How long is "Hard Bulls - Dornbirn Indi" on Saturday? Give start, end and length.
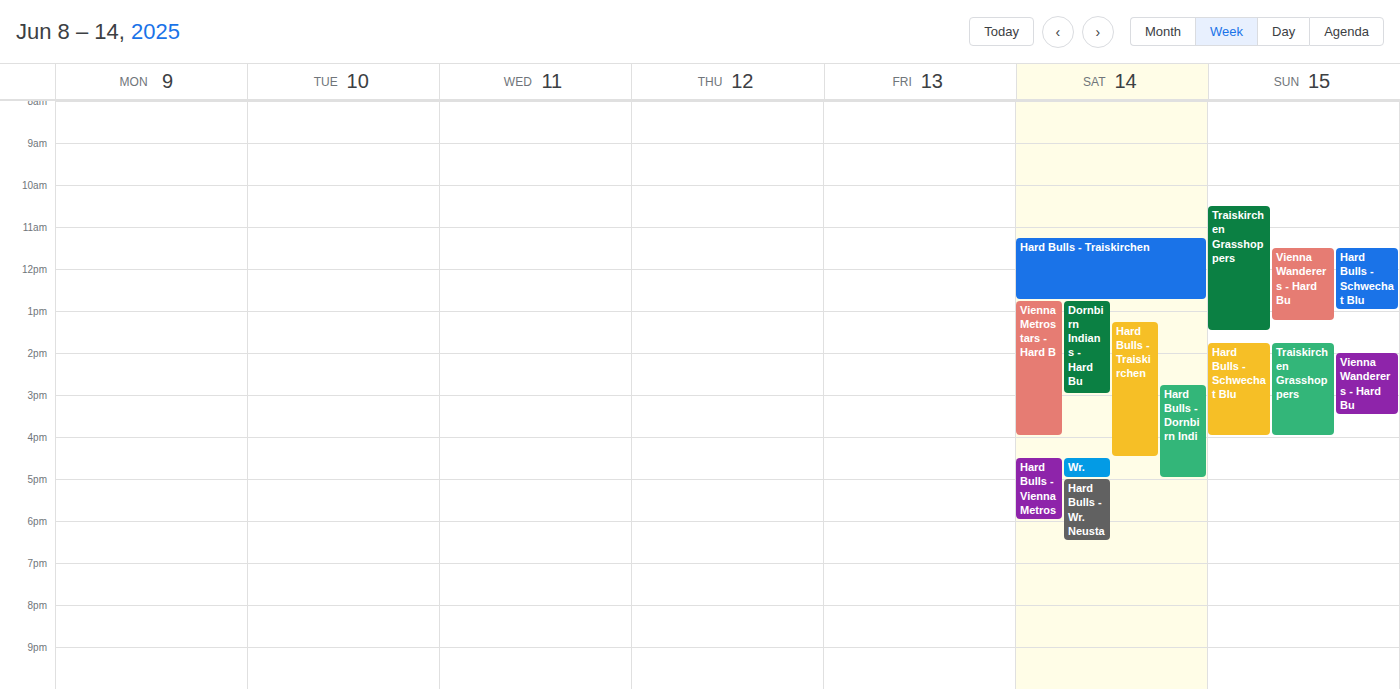
2:45 PM to 5:00 PM, 2 hours 15 minutes